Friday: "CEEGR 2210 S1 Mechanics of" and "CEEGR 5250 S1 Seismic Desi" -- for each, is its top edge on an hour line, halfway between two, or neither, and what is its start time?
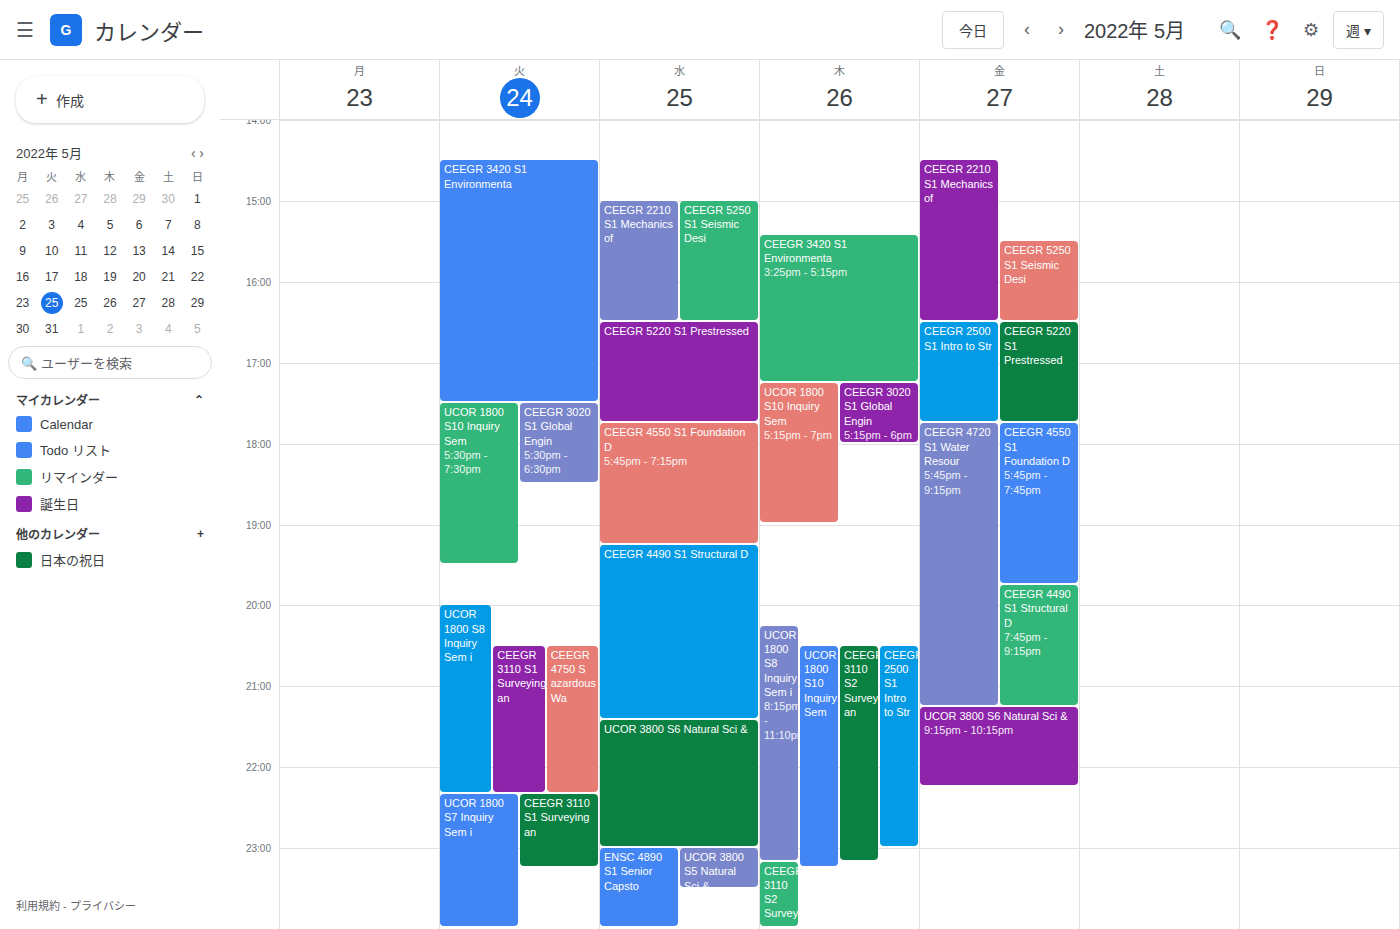
"CEEGR 2210 S1 Mechanics of": 2:30 PM, halfway between the 2 PM and 3 PM lines. "CEEGR 5250 S1 Seismic Desi": 3:30 PM, halfway between the 3 PM and 4 PM lines.